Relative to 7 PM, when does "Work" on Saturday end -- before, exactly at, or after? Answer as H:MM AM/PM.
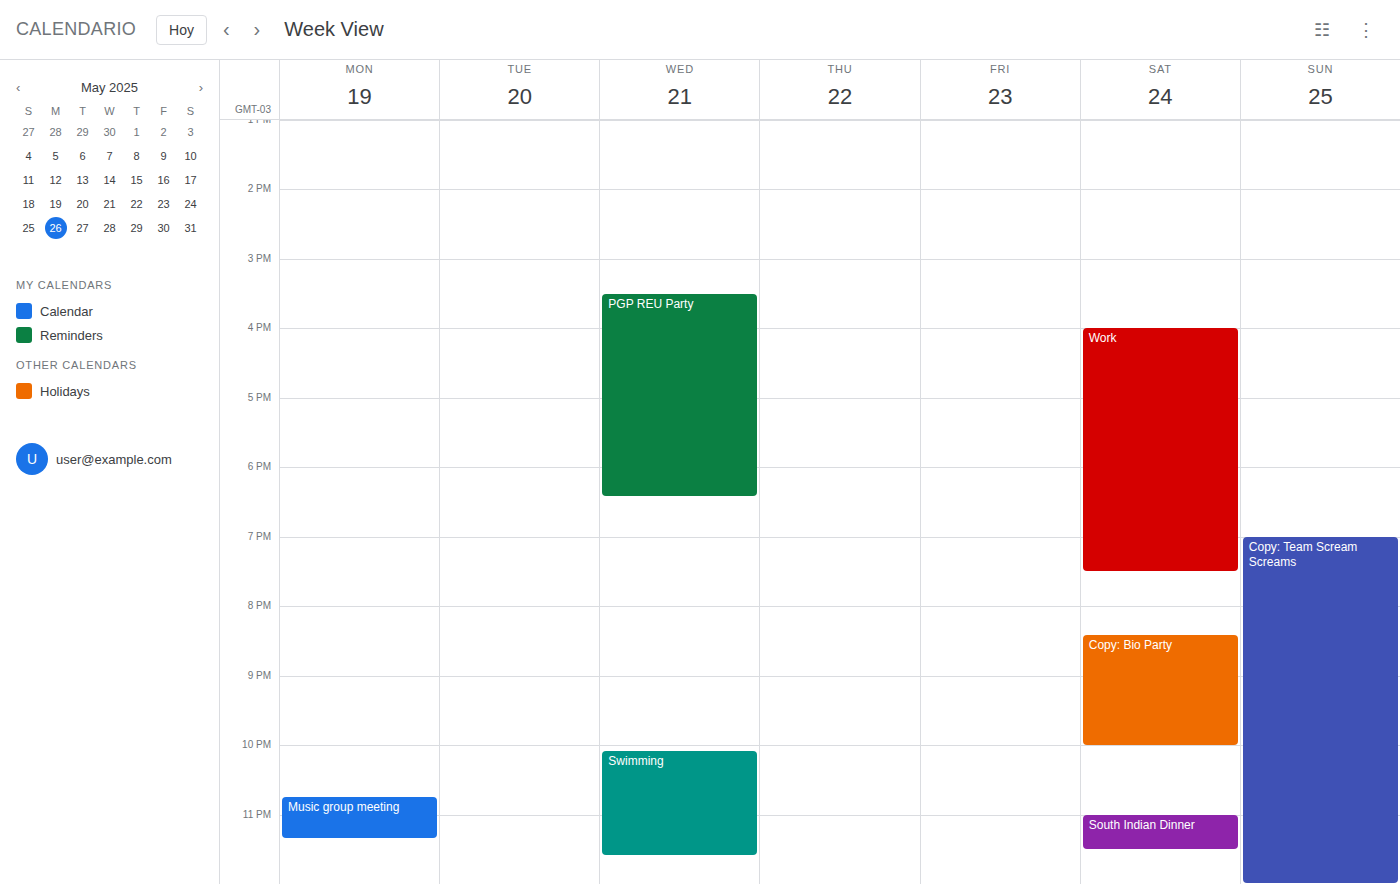
7:30 PM -- after 7 PM, 30 minutes below the 7 PM line.